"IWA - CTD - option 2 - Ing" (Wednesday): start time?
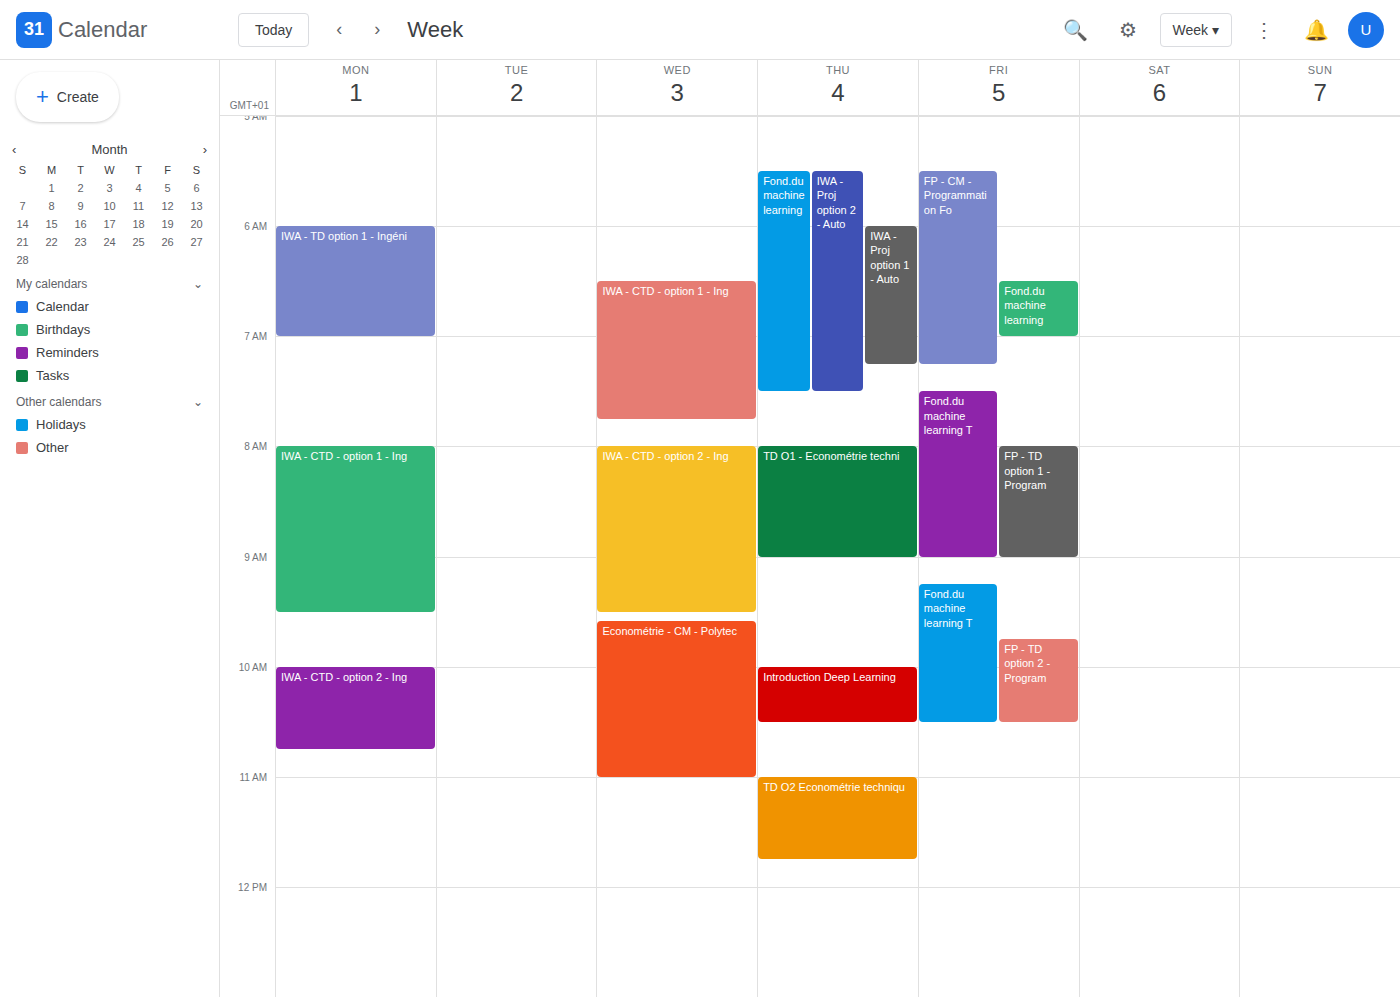
8:00 AM